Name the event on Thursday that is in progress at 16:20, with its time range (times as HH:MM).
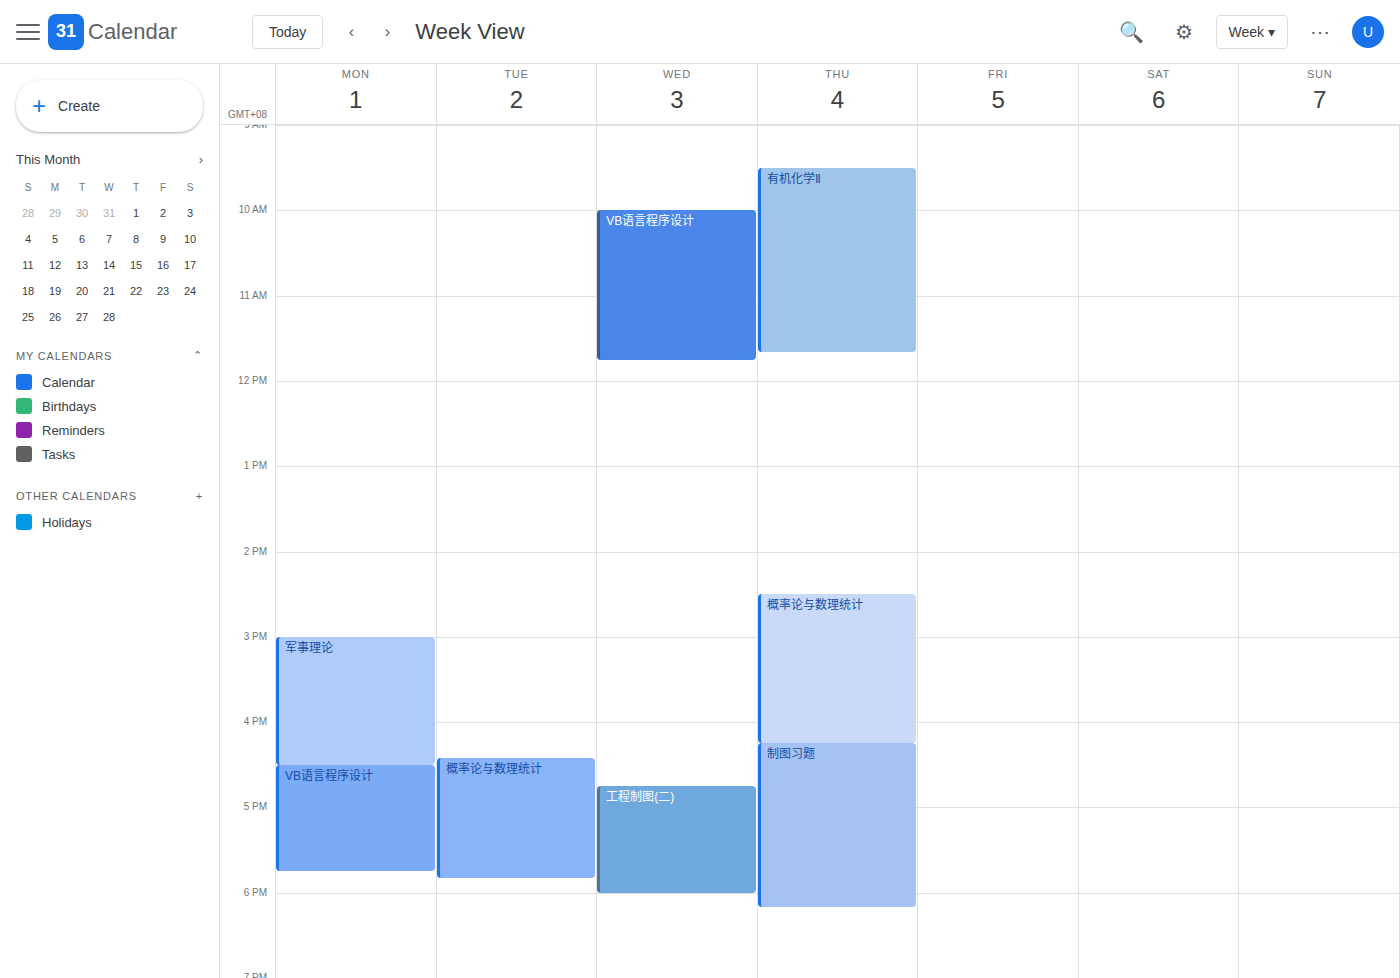
"制图习题", 16:15 to 18:10